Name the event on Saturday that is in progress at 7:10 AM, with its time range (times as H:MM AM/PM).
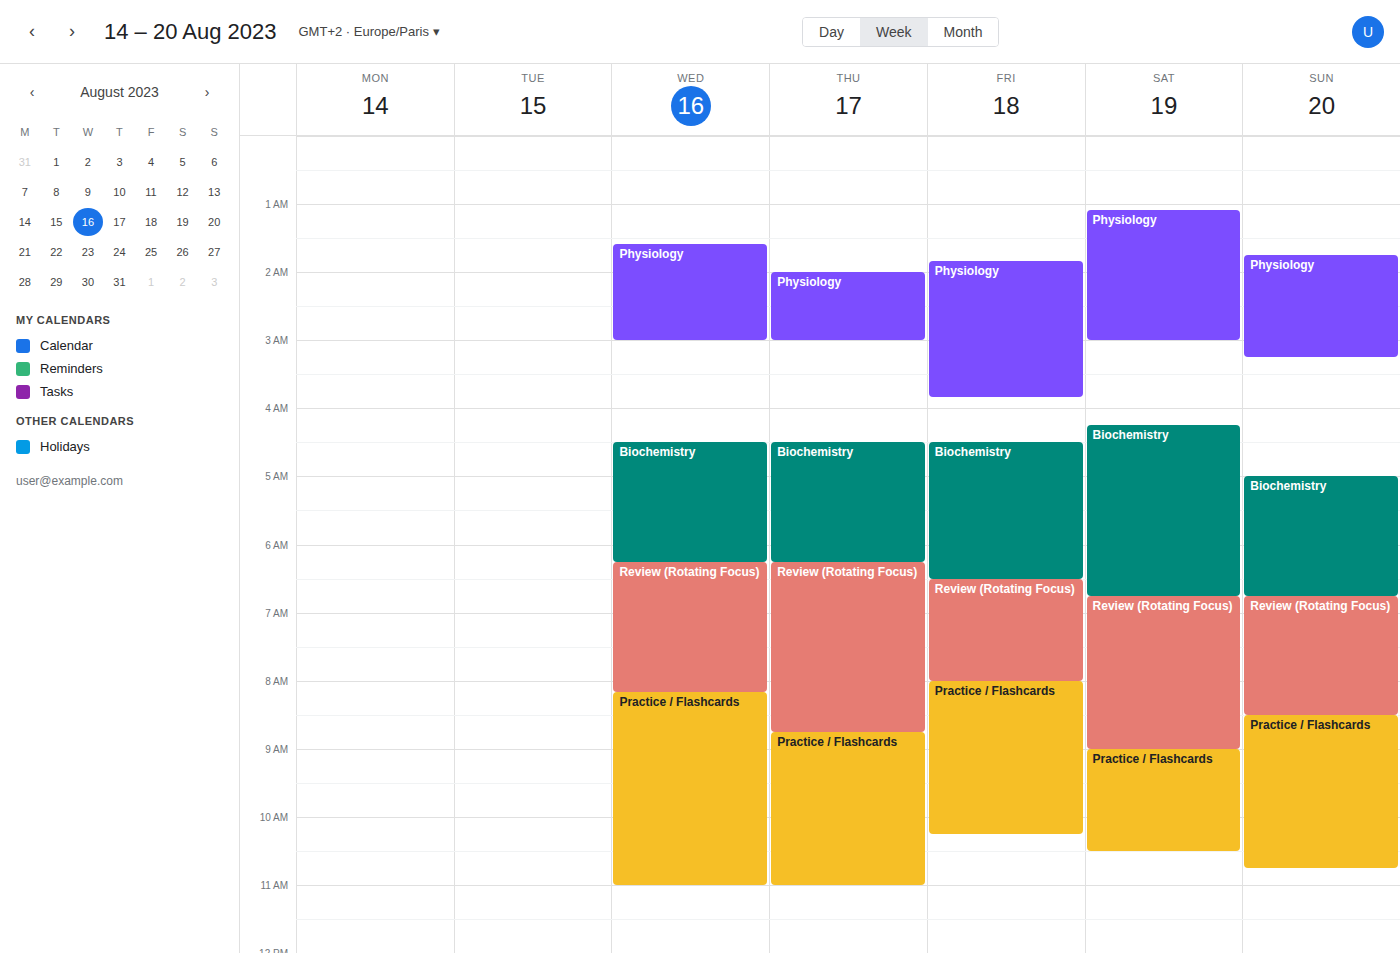
"Review (Rotating Focus)", 6:45 AM to 9:00 AM